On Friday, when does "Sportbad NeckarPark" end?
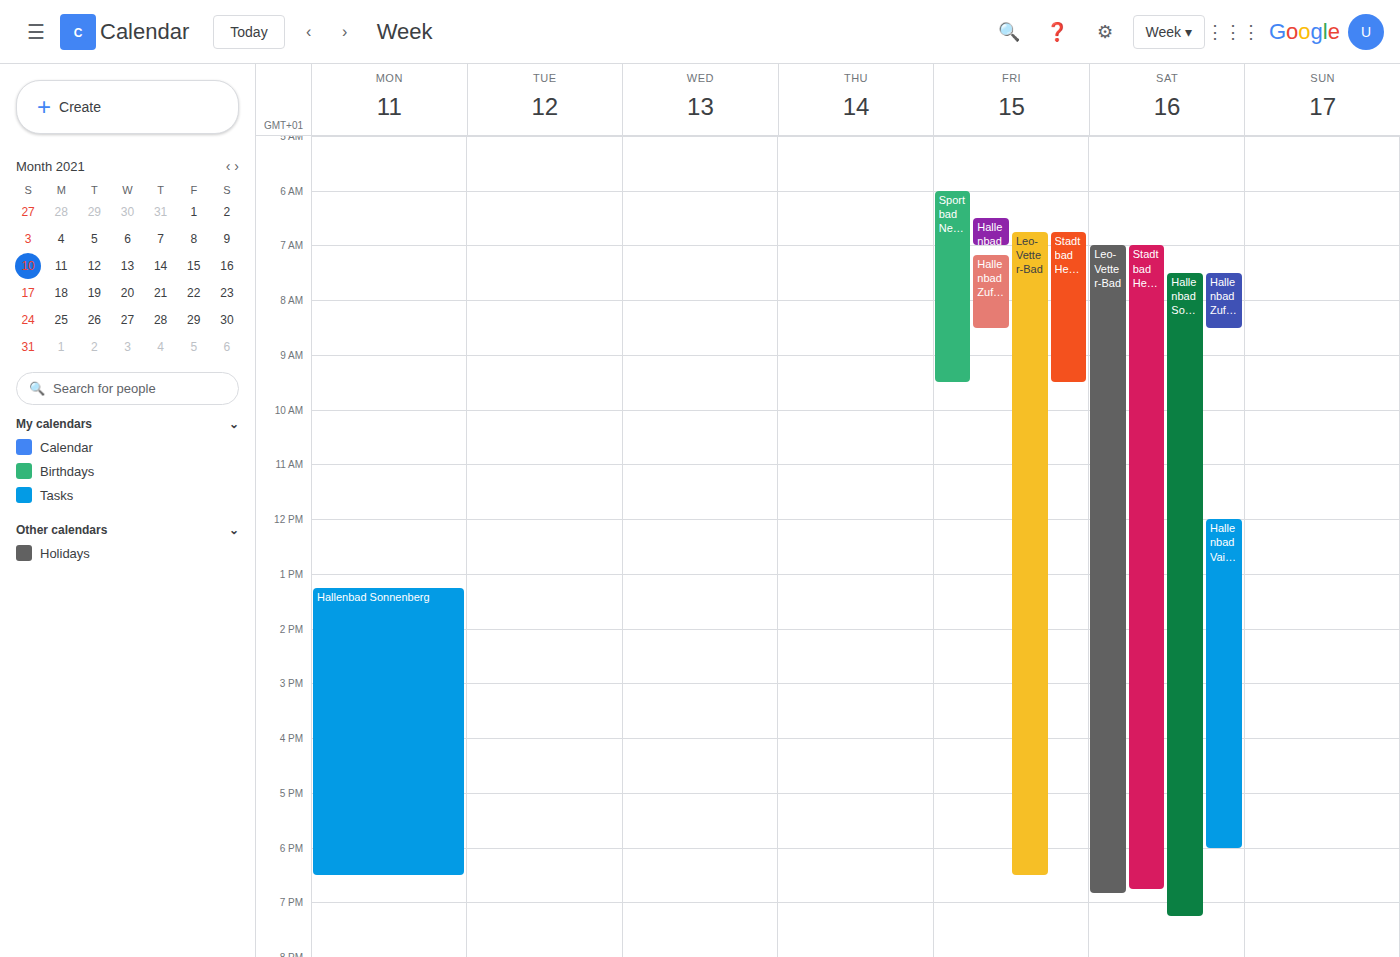
09:30